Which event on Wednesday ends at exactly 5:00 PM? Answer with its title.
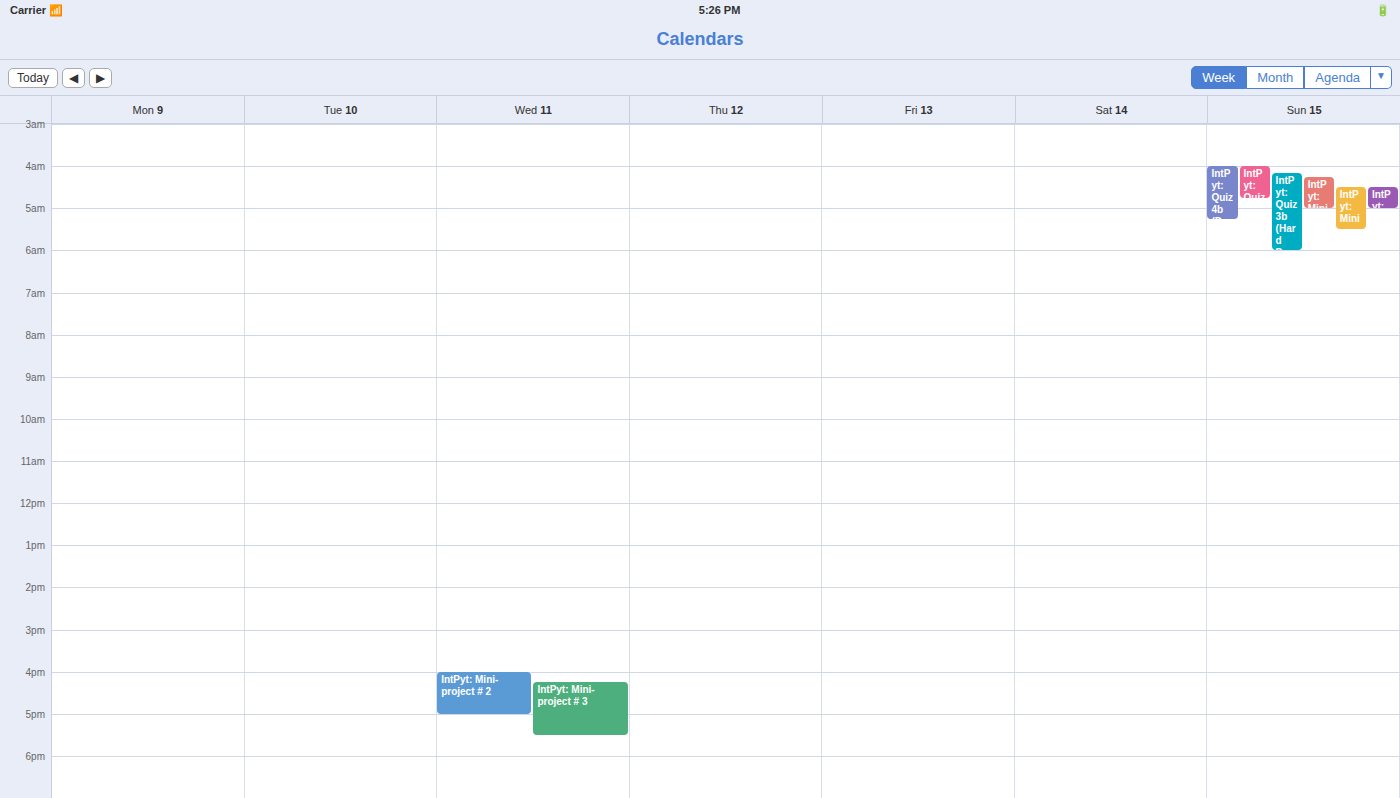
"IntPyt: Mini-project # 2"